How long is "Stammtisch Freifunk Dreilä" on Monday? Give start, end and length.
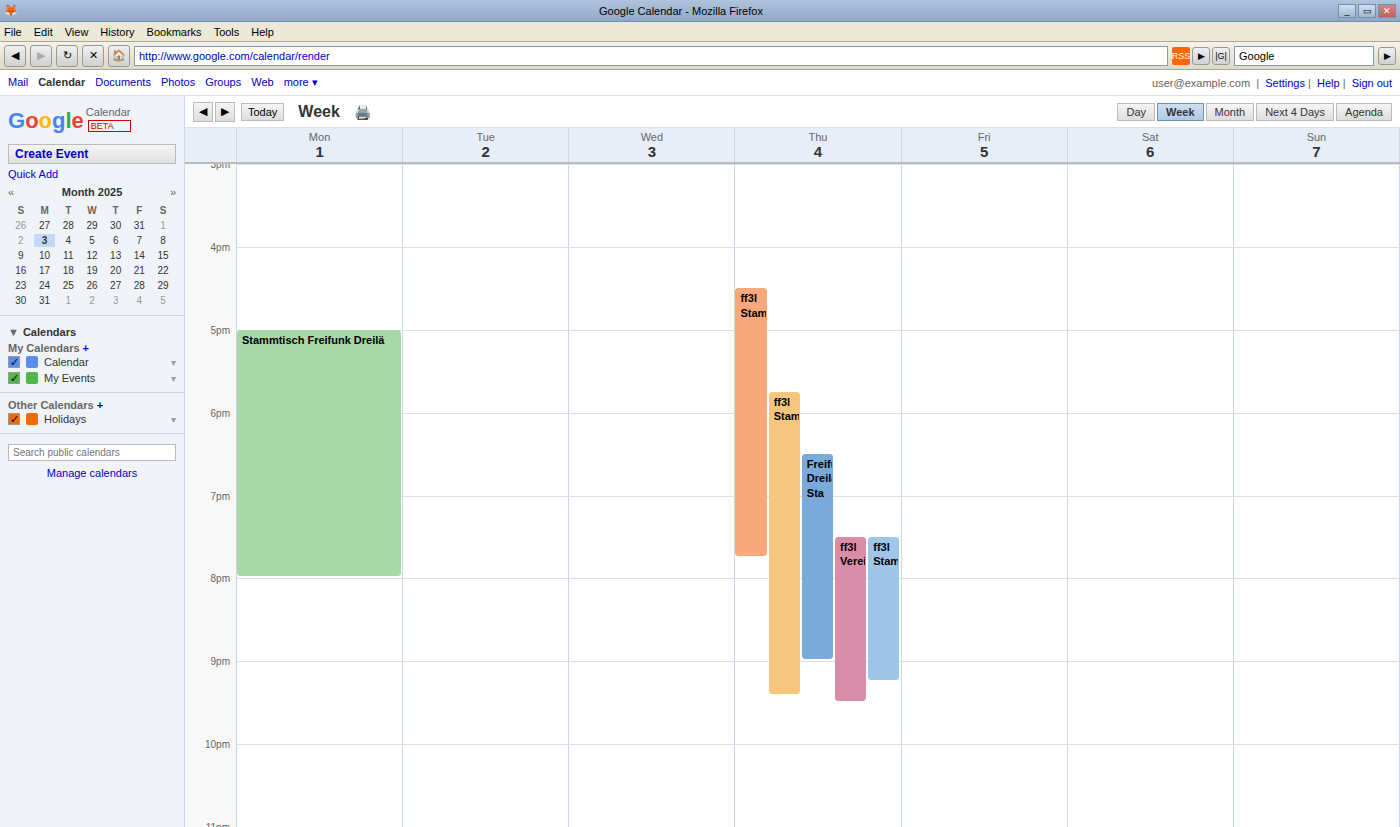
5:00 PM to 8:00 PM, 3 hours